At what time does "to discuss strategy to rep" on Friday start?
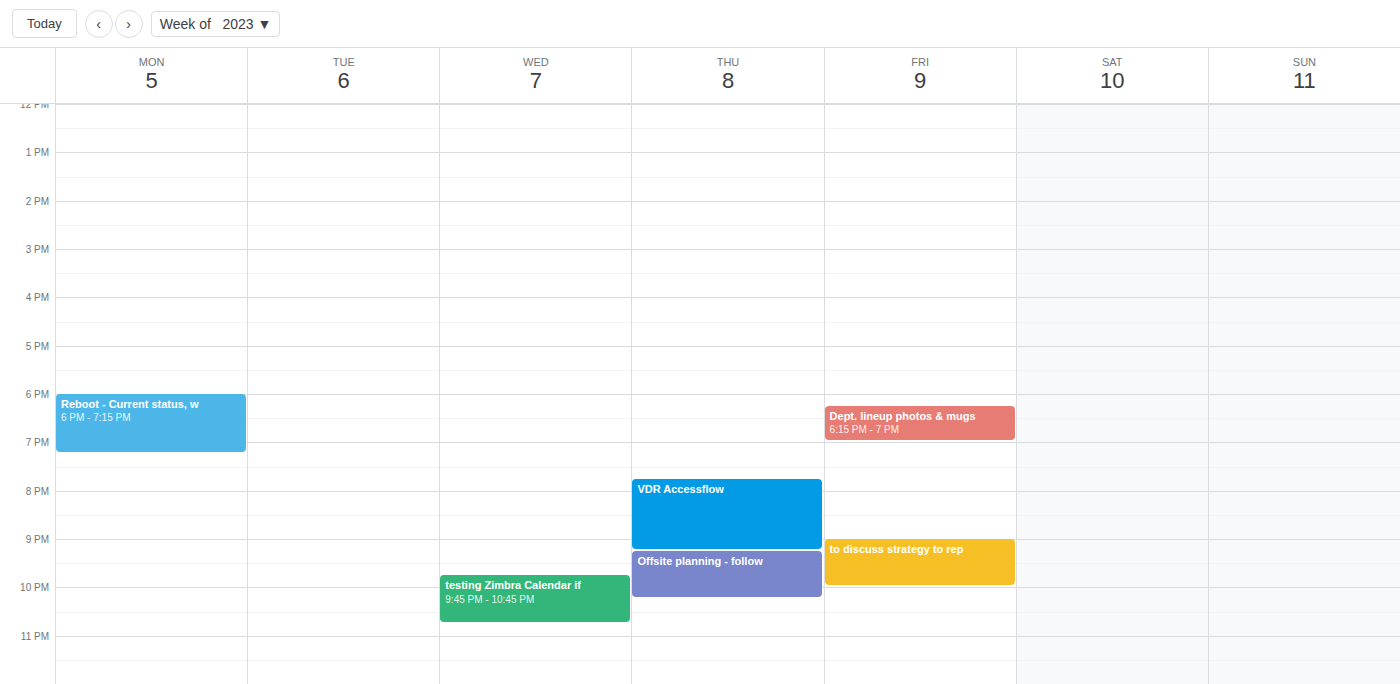
9:00 PM